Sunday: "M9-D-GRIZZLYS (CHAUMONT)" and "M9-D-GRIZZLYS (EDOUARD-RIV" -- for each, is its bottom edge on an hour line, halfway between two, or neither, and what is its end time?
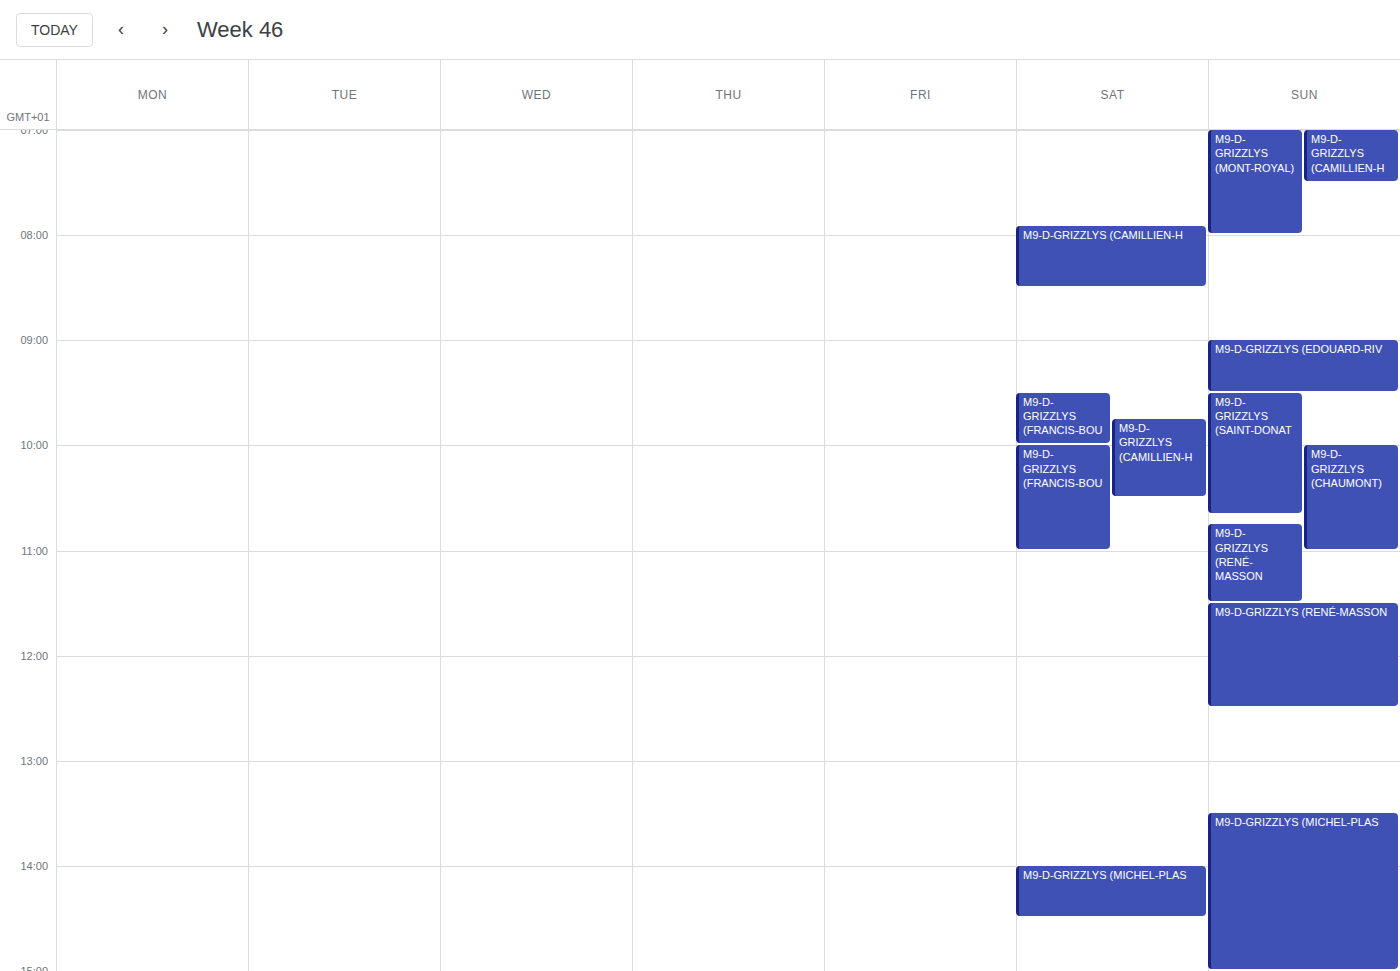
"M9-D-GRIZZLYS (CHAUMONT)": 11:00 AM, exactly on the 11 AM line. "M9-D-GRIZZLYS (EDOUARD-RIV": 9:30 AM, halfway between the 9 AM and 10 AM lines.